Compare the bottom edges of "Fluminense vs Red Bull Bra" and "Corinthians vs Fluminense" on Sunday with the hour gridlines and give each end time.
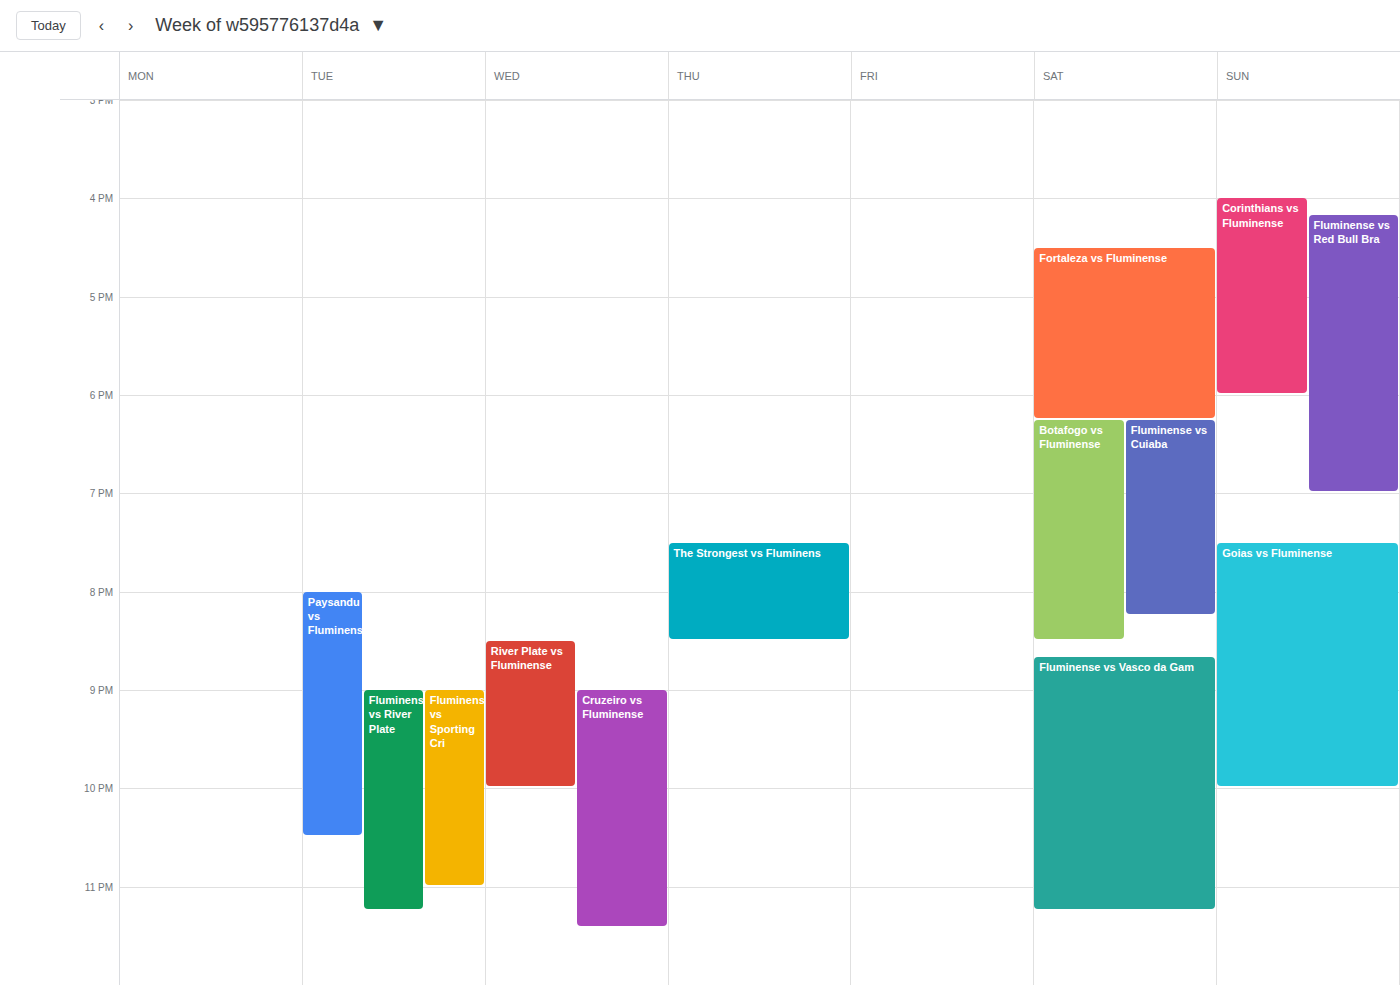
"Fluminense vs Red Bull Bra": 7:00 PM, exactly on the 7 PM line. "Corinthians vs Fluminense": 6:00 PM, exactly on the 6 PM line.